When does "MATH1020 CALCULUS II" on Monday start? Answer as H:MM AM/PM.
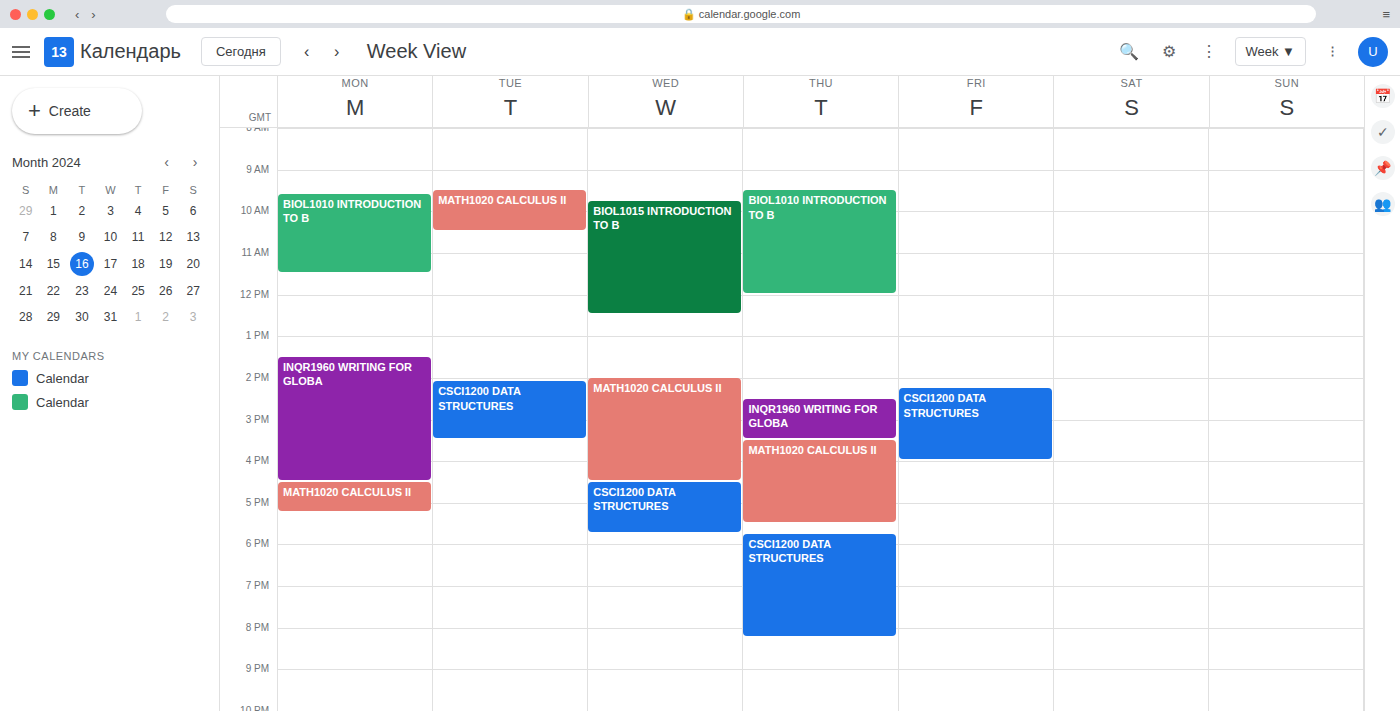
4:30 PM